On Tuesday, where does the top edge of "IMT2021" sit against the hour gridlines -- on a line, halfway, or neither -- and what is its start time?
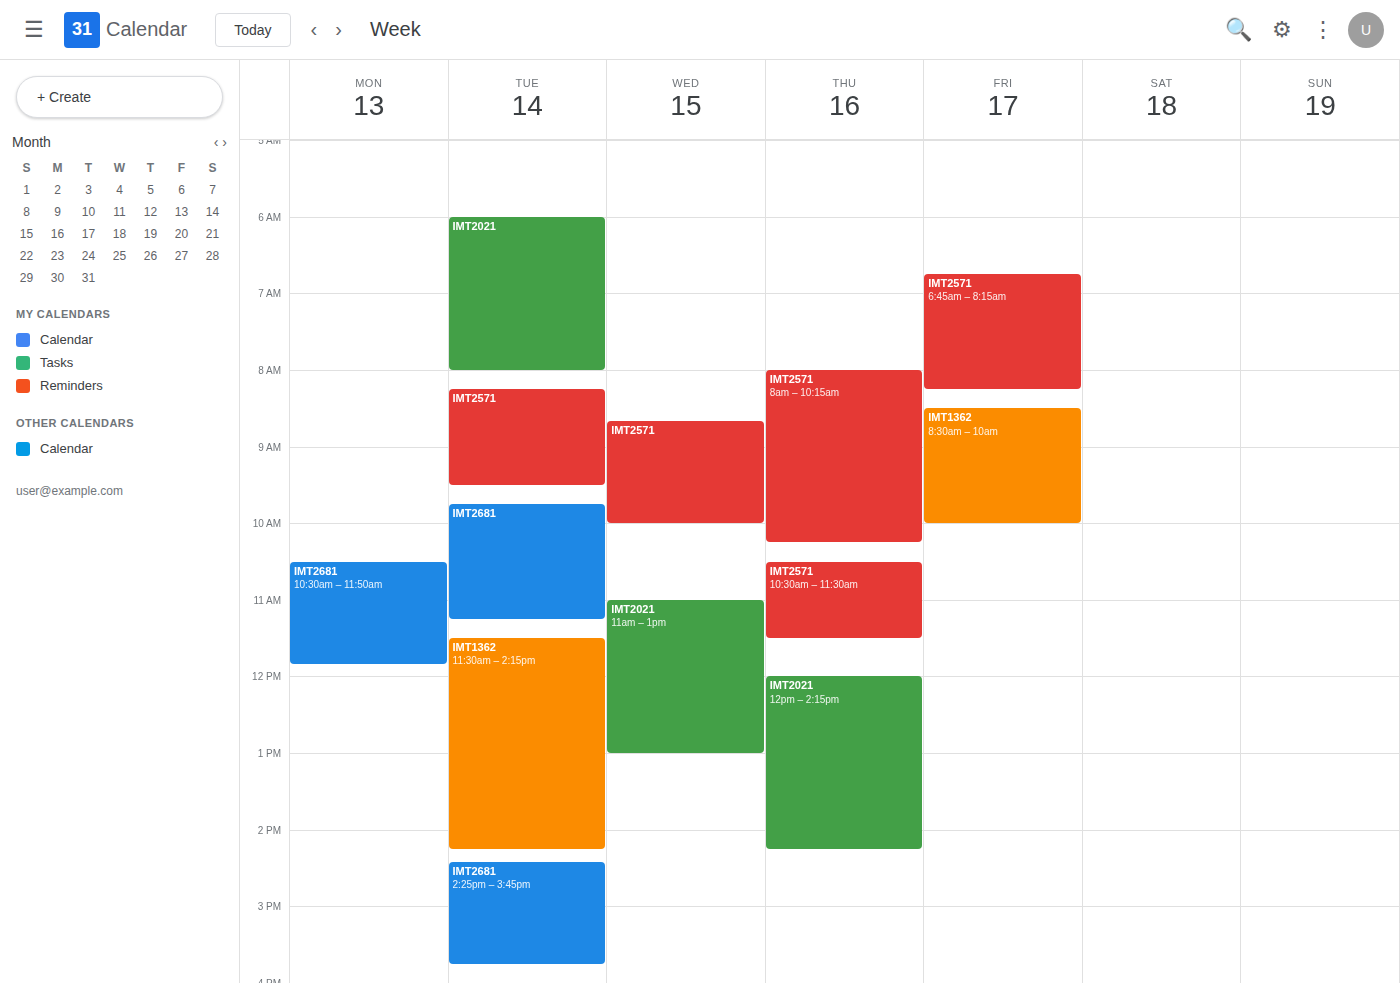
6:00 AM -- exactly on the 6 AM line.